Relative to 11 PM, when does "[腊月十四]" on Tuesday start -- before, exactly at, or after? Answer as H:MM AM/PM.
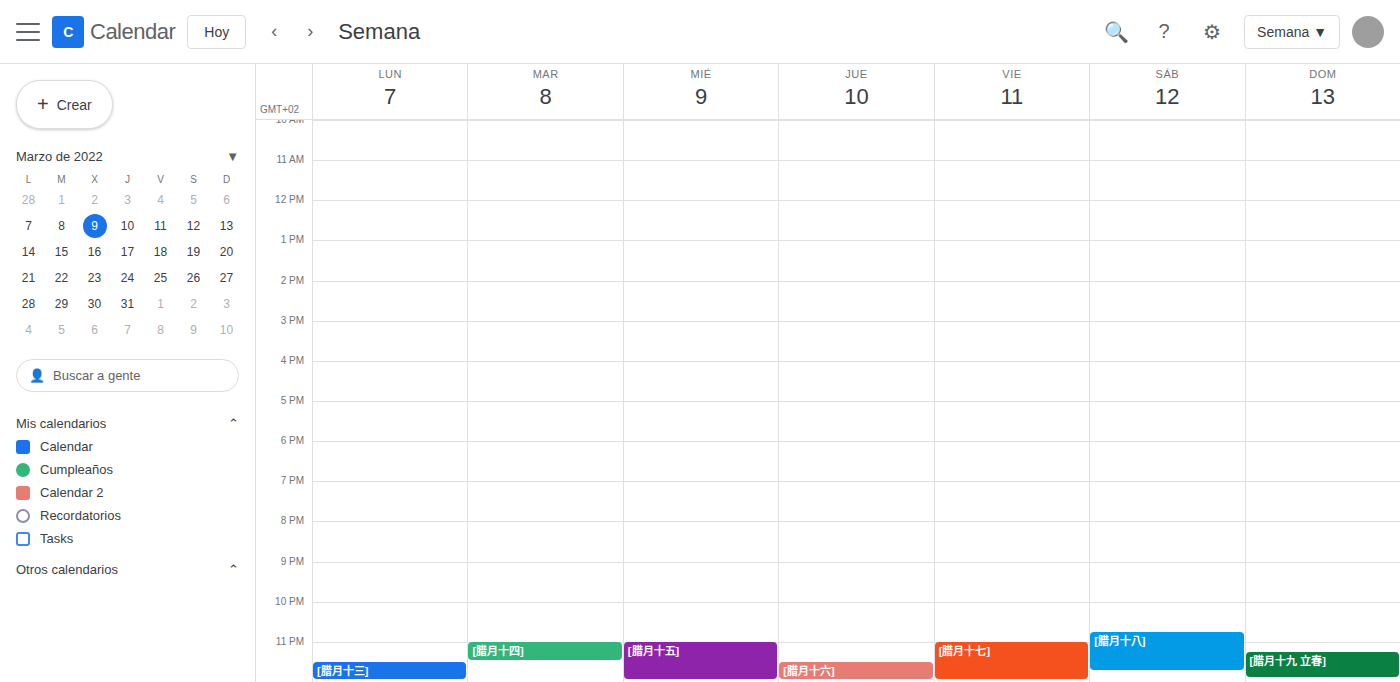
11:00 PM -- exactly at 11 PM, on the 11 PM line.